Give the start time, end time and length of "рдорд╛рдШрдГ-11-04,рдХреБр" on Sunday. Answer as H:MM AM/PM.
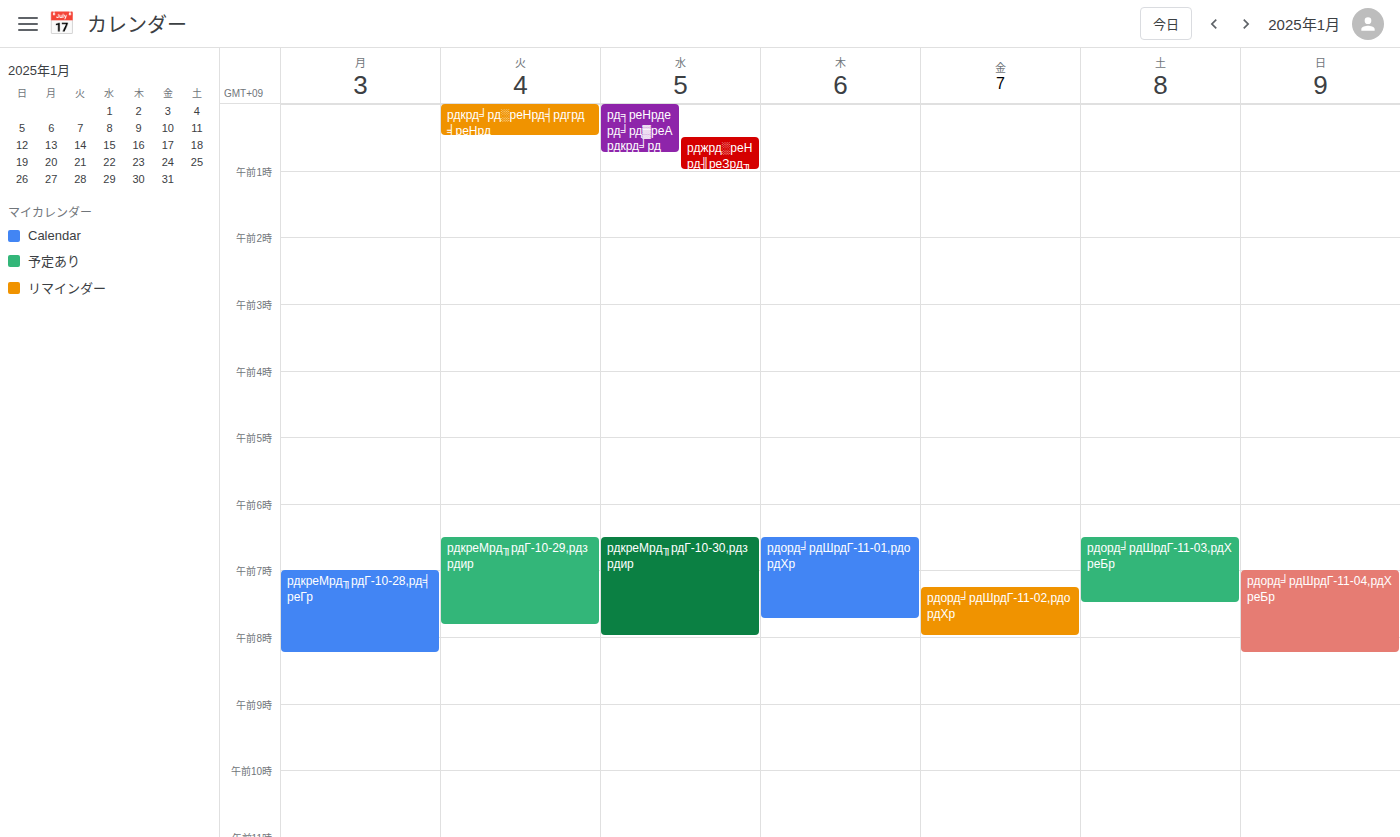
7:00 AM to 8:15 AM, 1 hour 15 minutes